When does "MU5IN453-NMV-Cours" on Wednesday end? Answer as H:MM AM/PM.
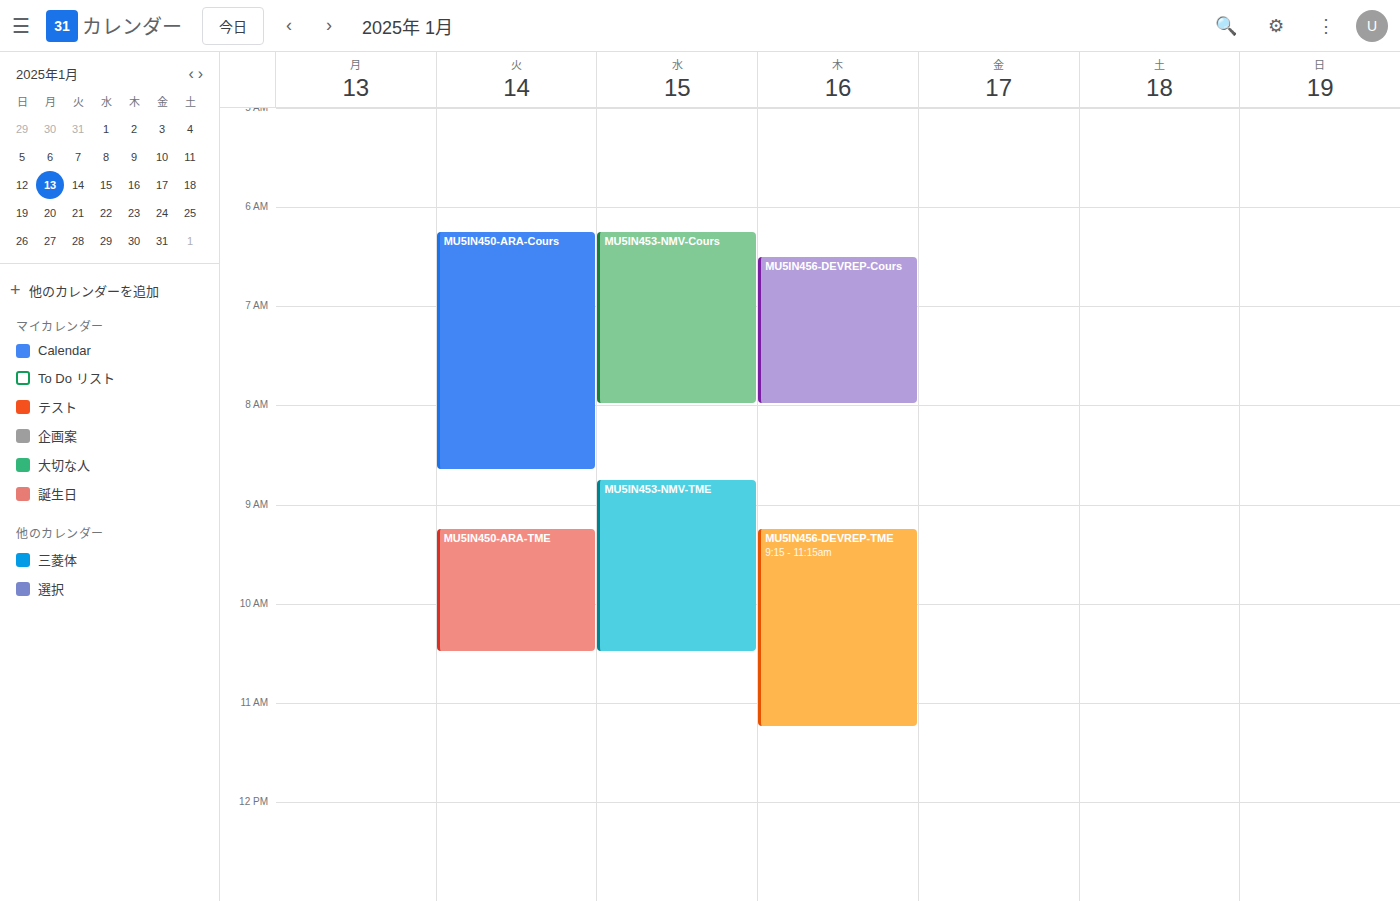
8:00 AM